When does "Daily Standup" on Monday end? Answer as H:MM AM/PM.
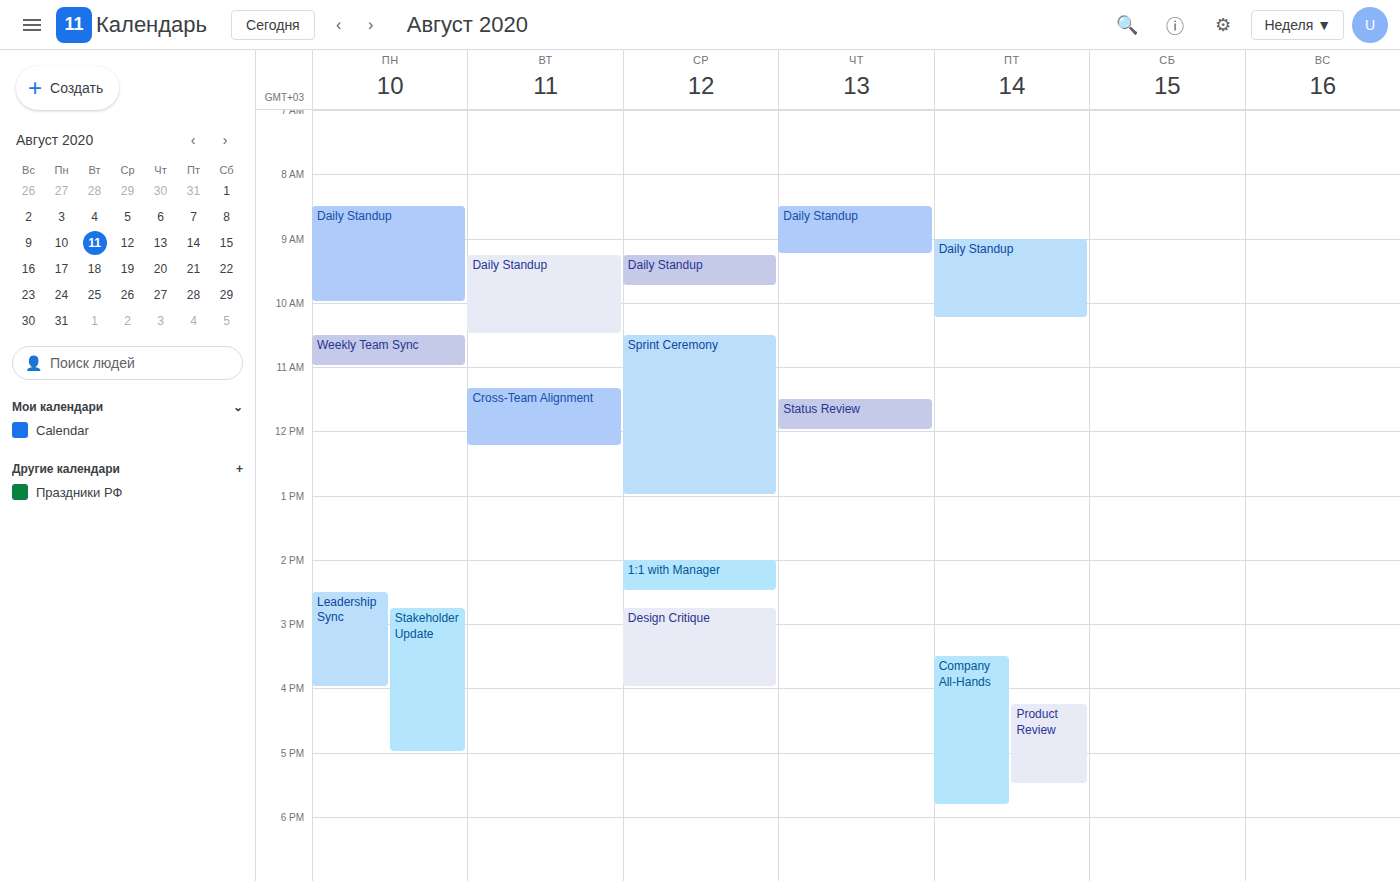
10:00 AM